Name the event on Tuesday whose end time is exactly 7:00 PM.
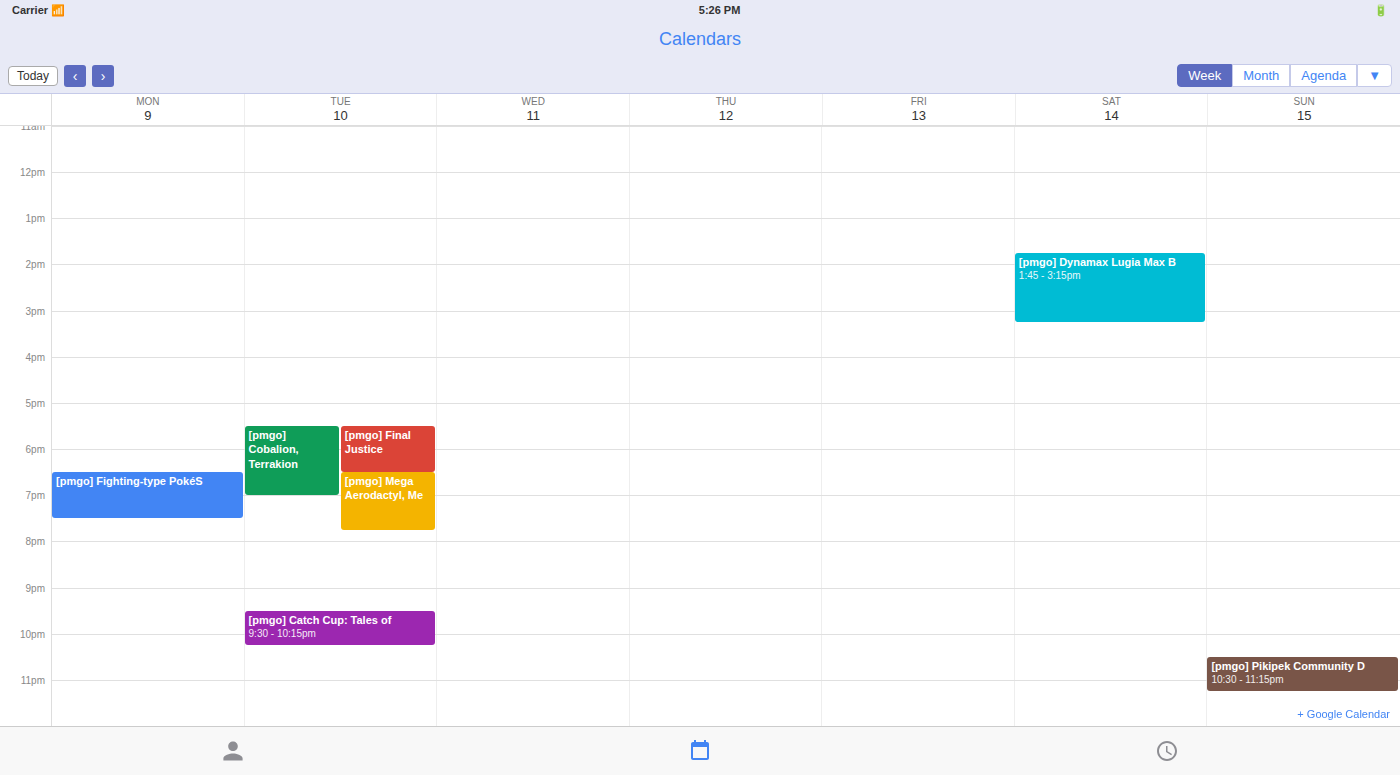
"[pmgo] Cobalion, Terrakion"